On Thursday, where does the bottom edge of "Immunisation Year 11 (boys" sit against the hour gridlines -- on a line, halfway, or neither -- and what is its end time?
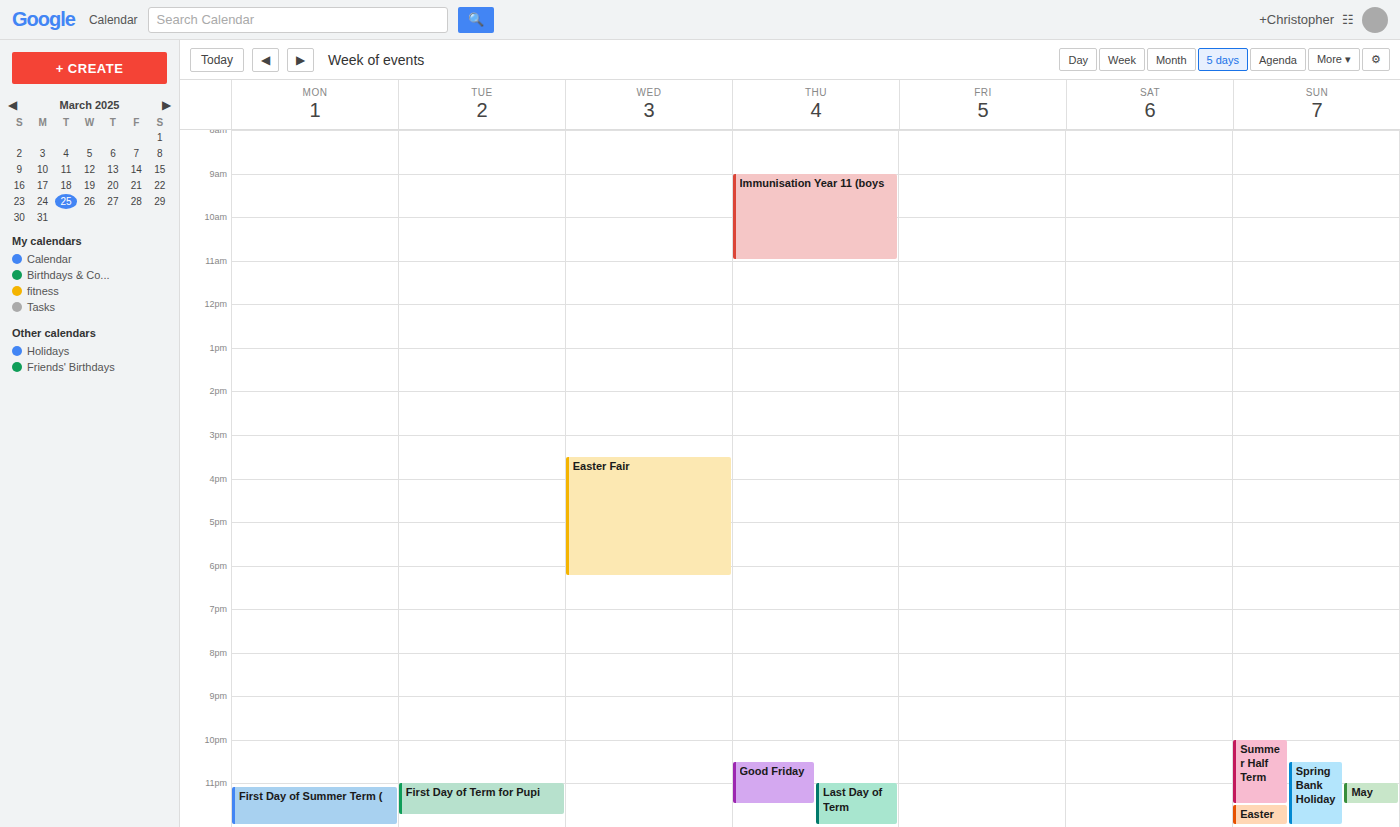
11:00 AM -- exactly on the 11 AM line.